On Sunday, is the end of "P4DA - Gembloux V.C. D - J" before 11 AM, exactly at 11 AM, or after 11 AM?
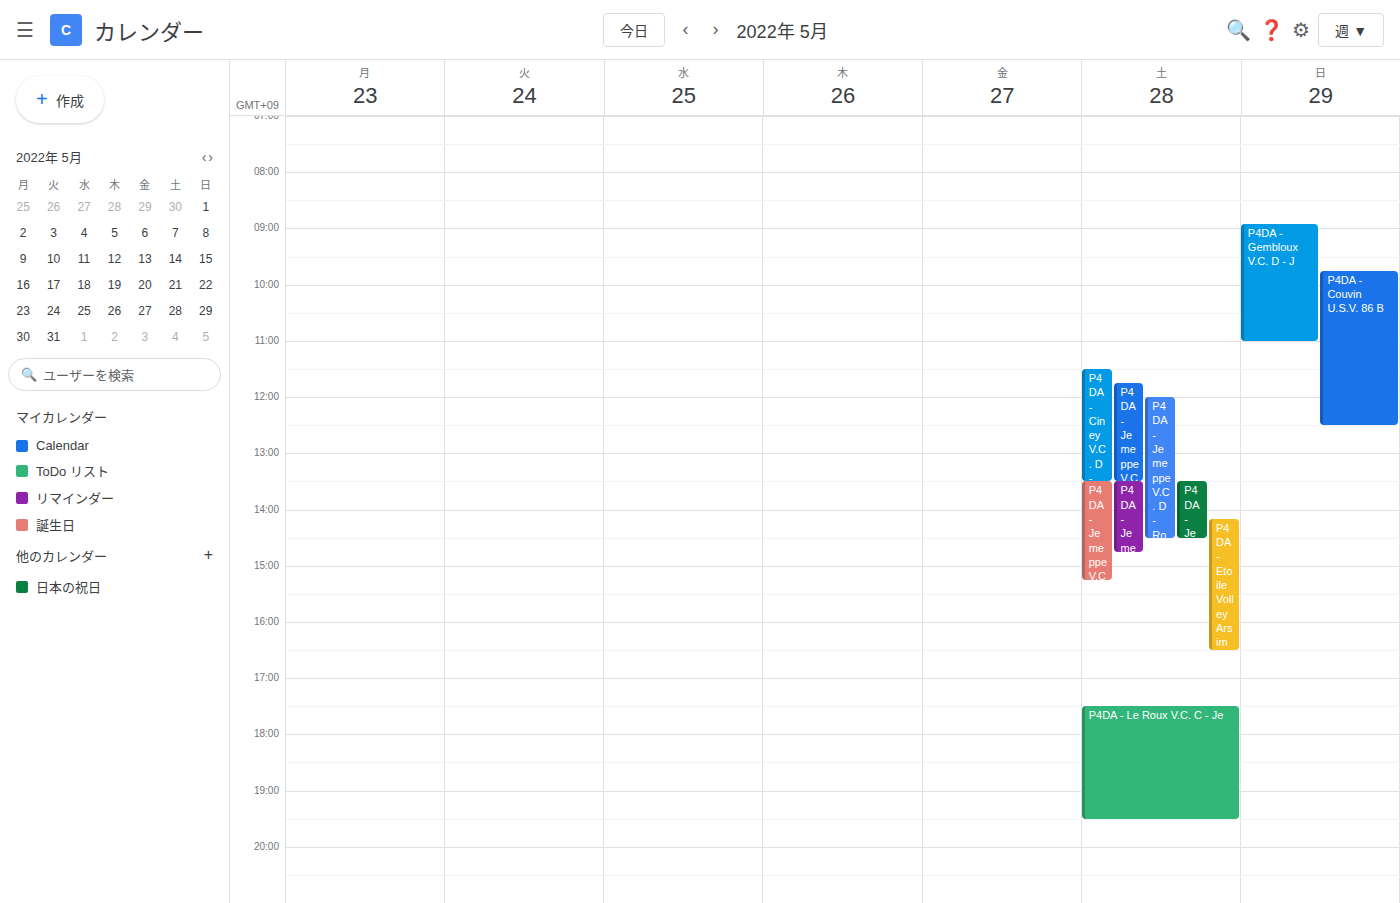
11:00 AM -- exactly at 11 AM, on the 11 AM line.